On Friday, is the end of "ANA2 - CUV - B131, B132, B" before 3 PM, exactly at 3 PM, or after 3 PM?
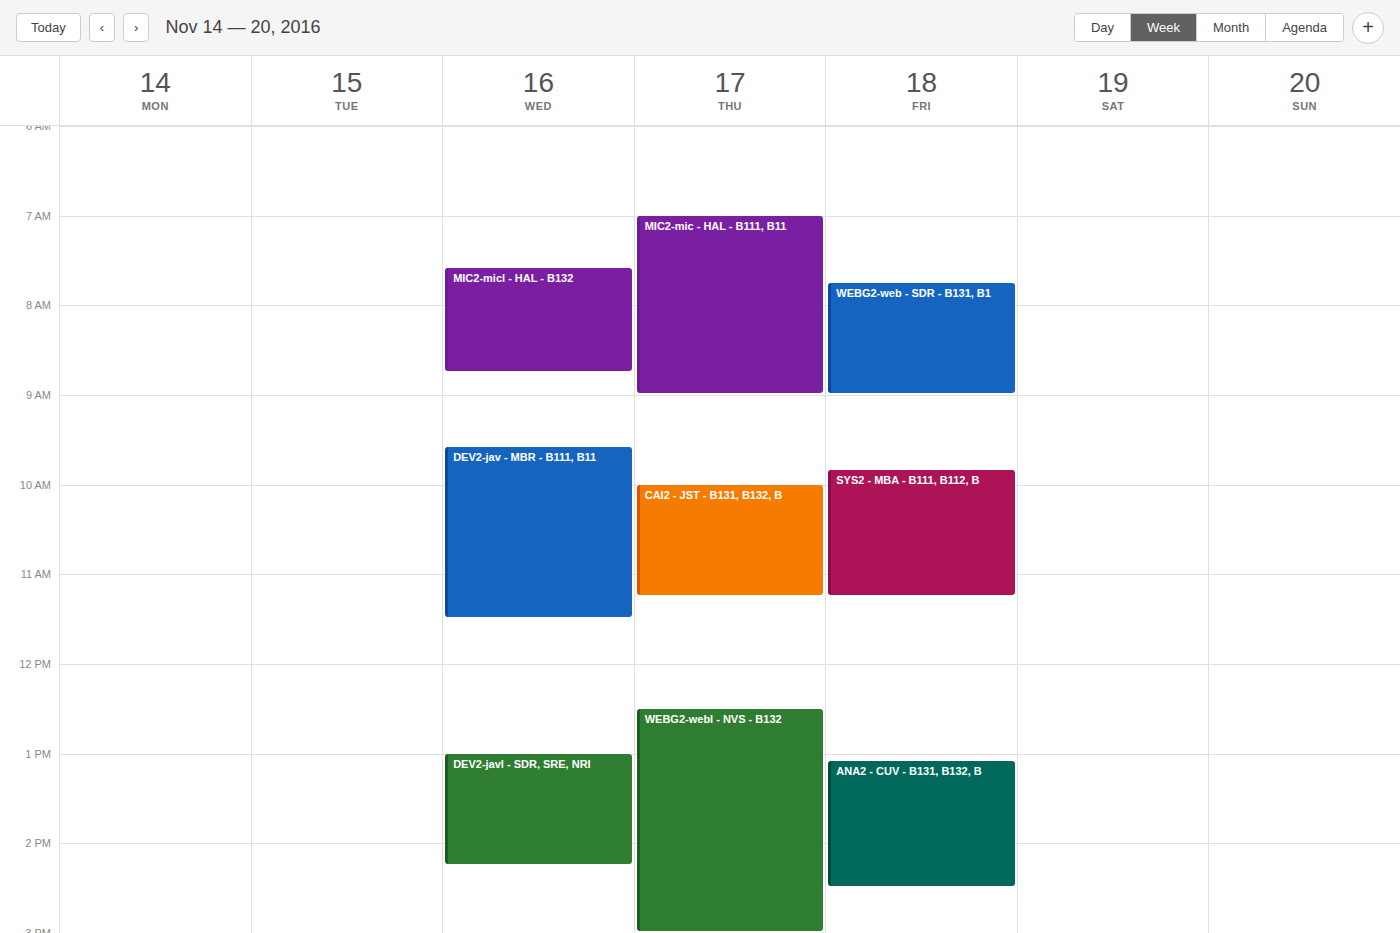
2:30 PM -- before 3 PM, 30 minutes above the 3 PM line.